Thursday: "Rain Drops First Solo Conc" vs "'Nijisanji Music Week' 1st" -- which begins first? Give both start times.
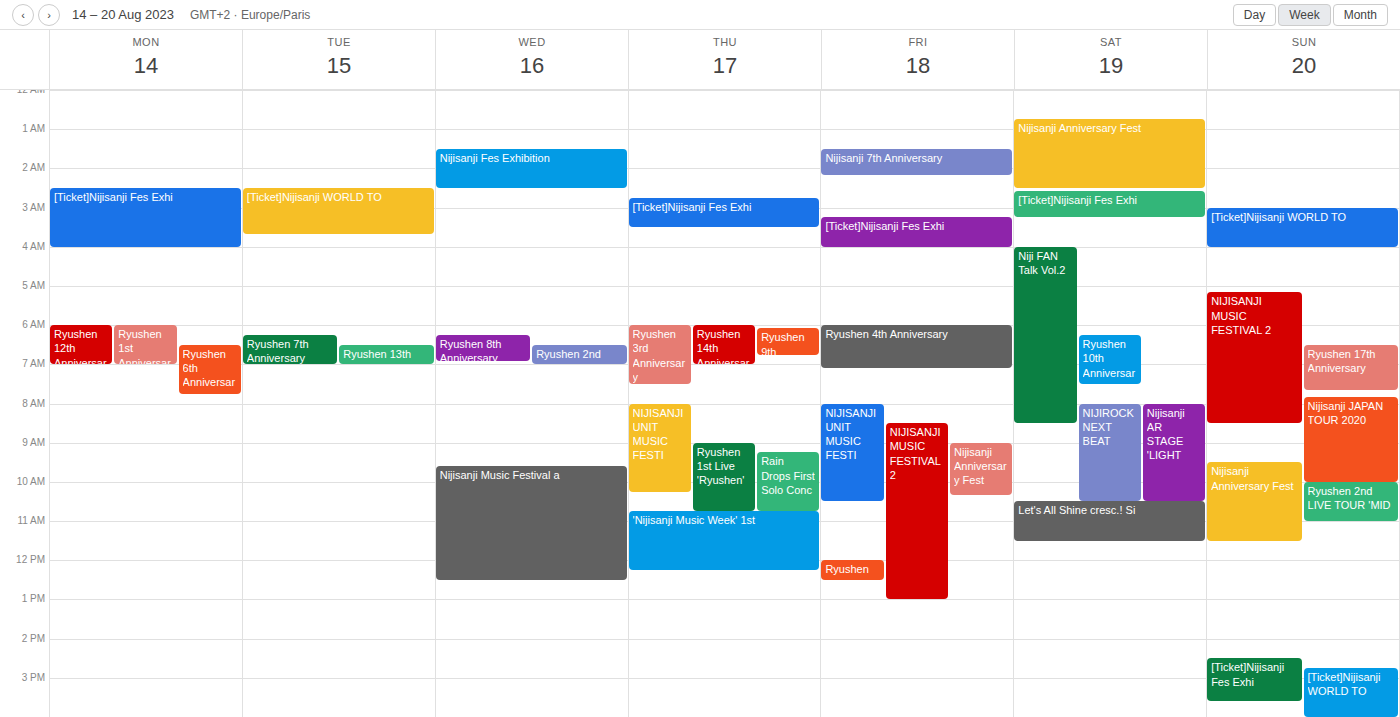
"Rain Drops First Solo Conc" 9:15 AM; "'Nijisanji Music Week' 1st" 10:45 AM.